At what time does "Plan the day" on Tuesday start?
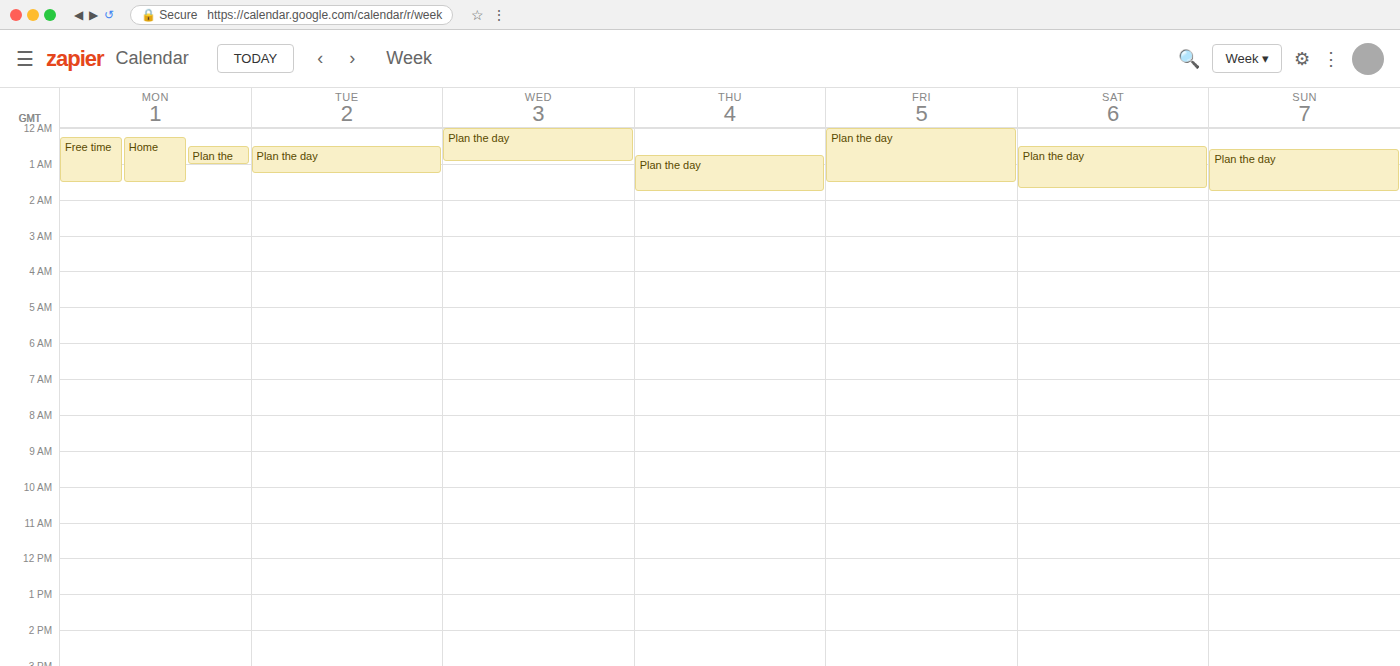
12:30 AM